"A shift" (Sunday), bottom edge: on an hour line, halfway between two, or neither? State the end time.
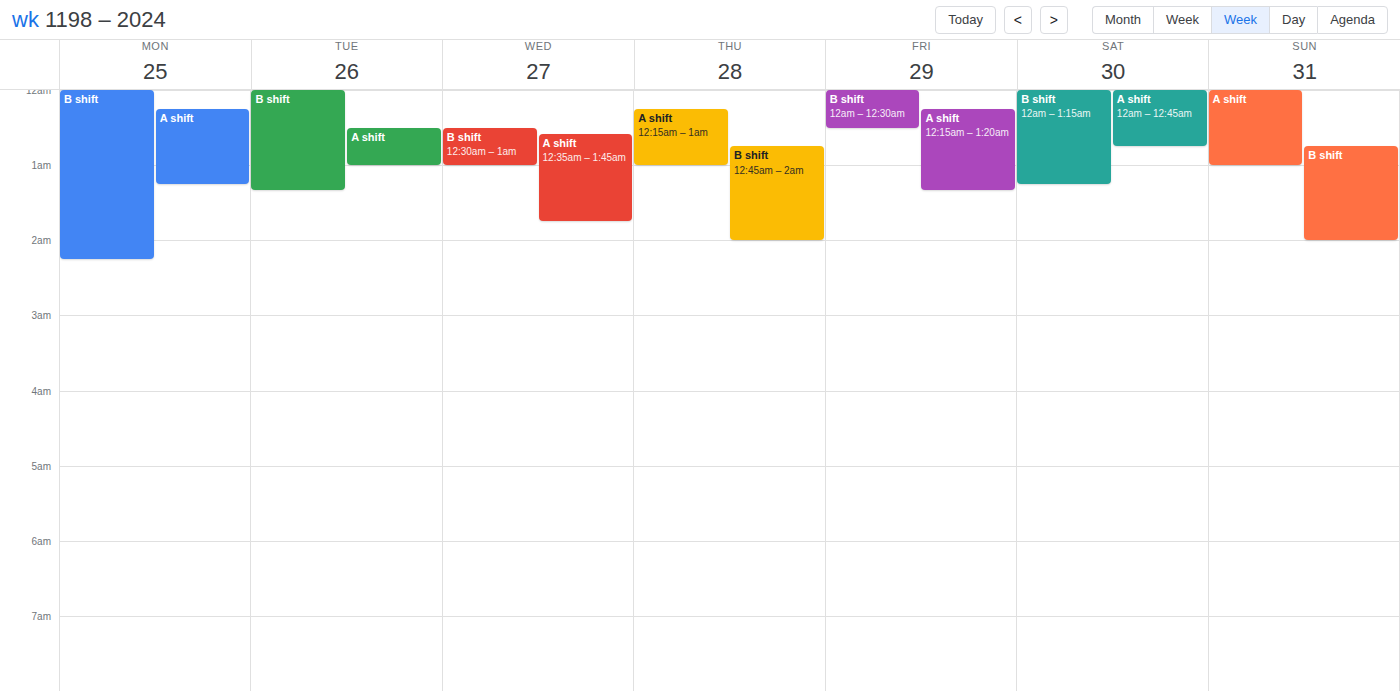
01:00 -- exactly on the 01:00 line.